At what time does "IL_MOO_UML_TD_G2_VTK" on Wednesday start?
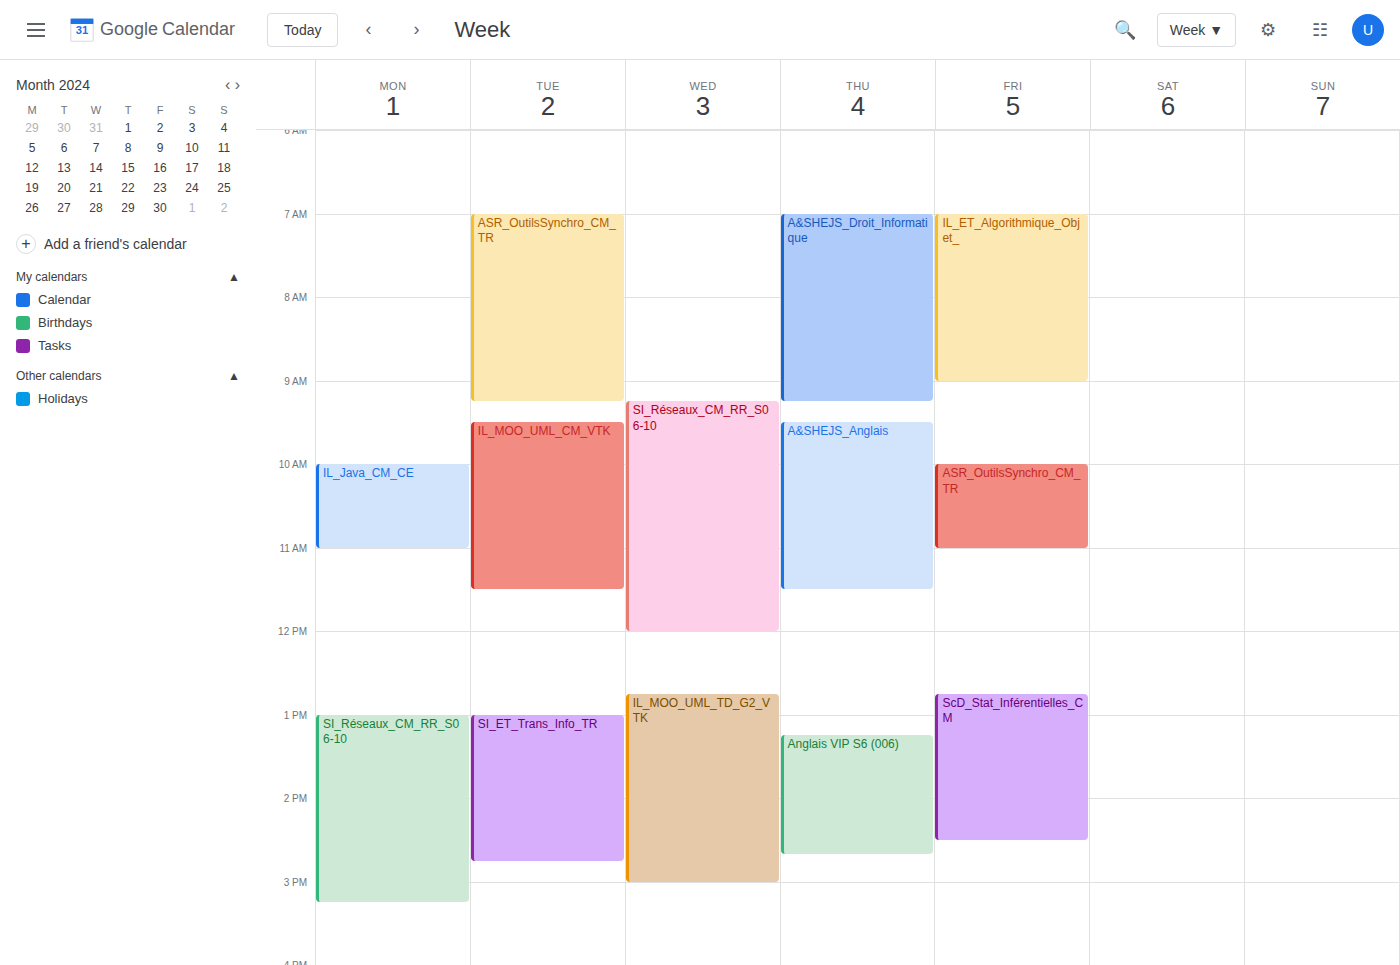
12:45 PM